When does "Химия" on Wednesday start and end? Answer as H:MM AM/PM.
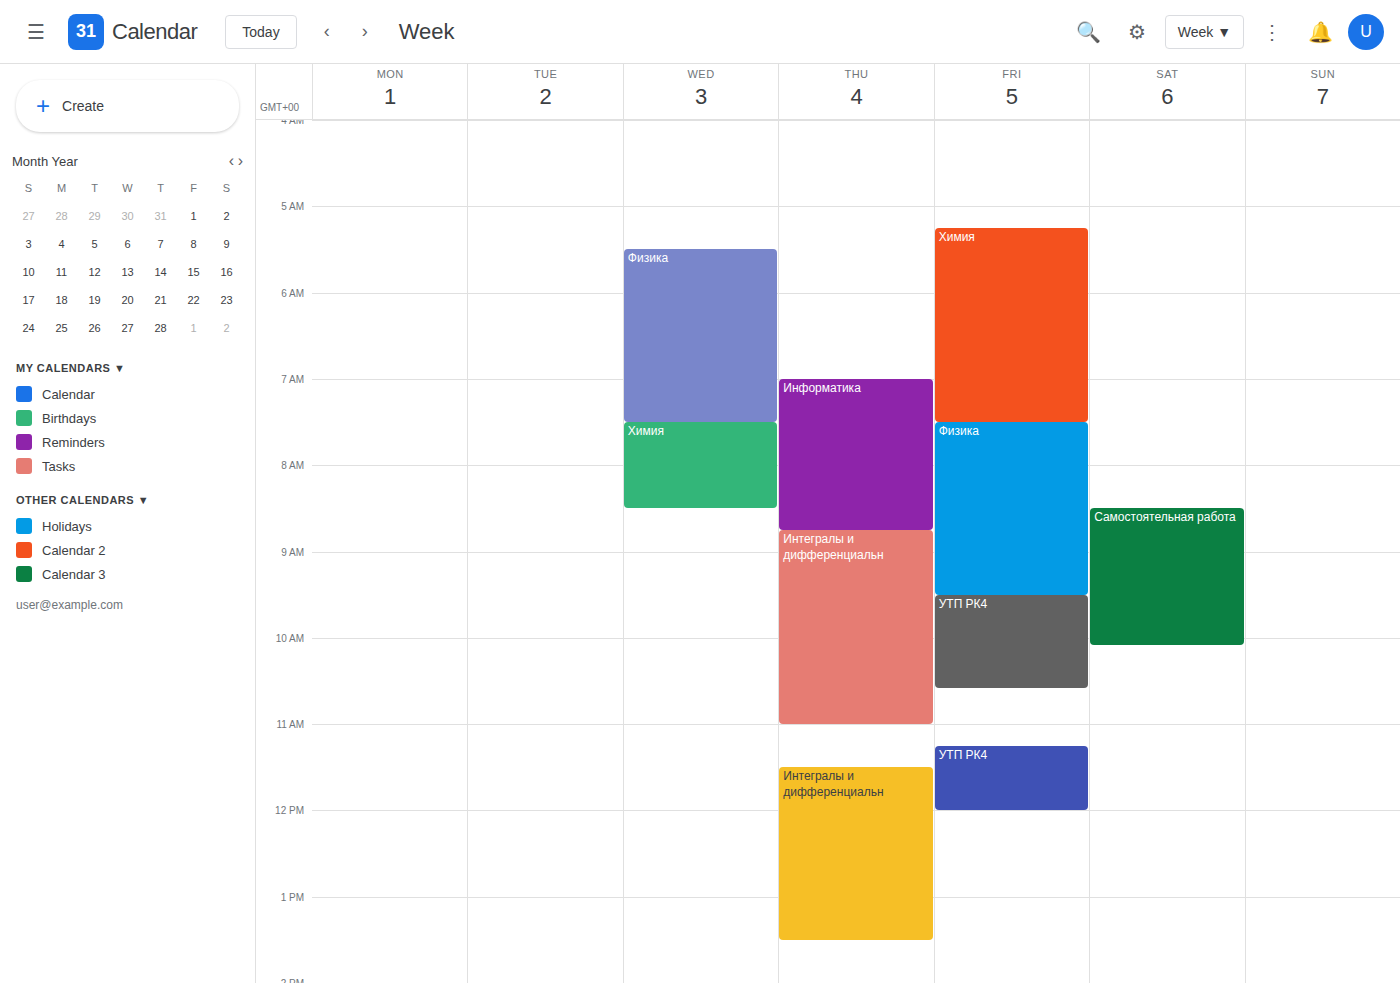
7:30 AM to 8:30 AM